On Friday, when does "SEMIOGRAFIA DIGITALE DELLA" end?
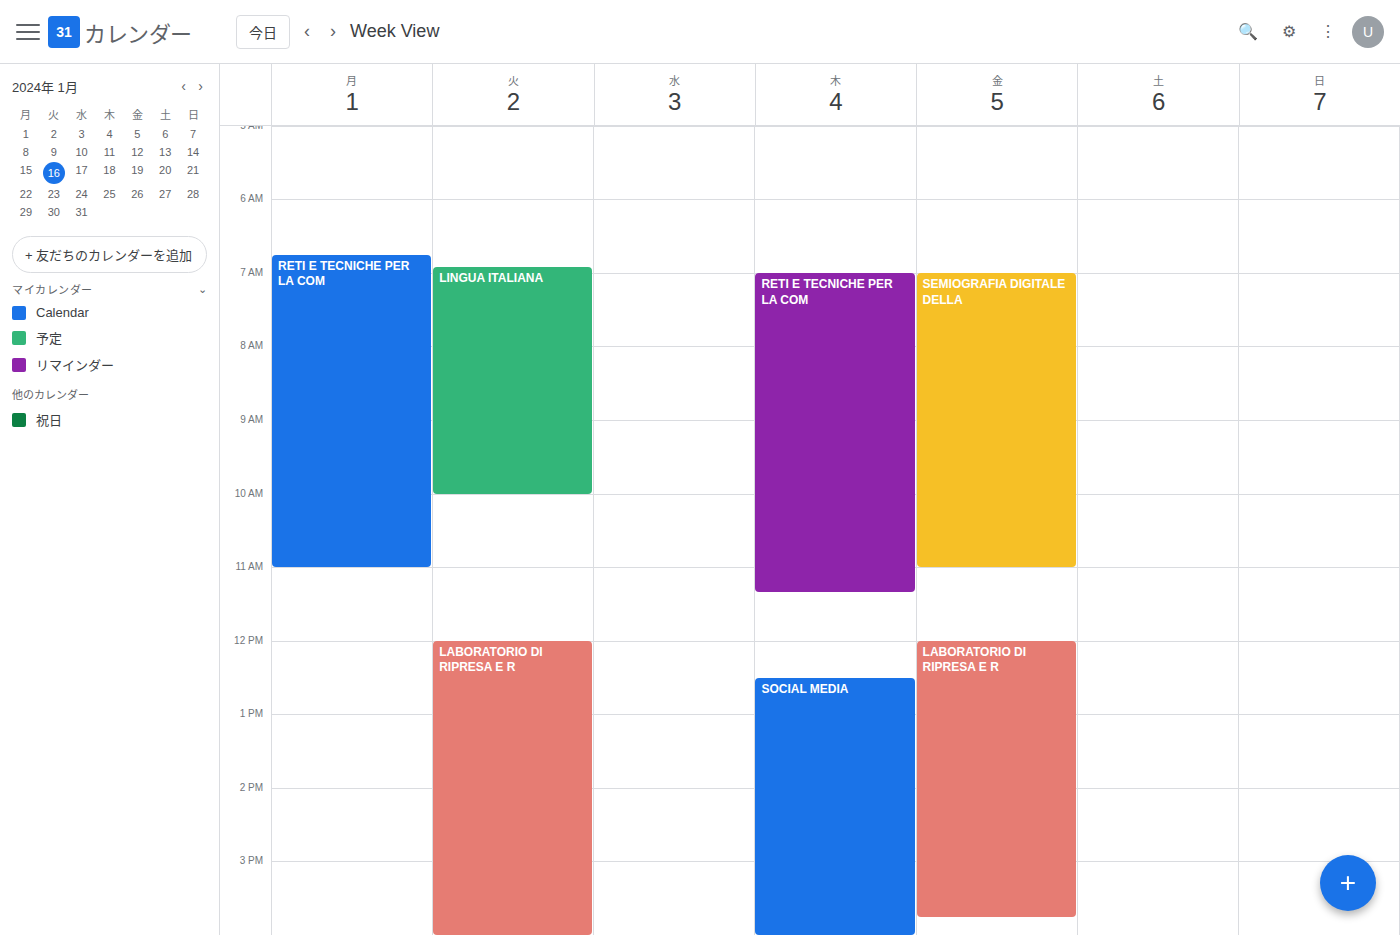
11:00